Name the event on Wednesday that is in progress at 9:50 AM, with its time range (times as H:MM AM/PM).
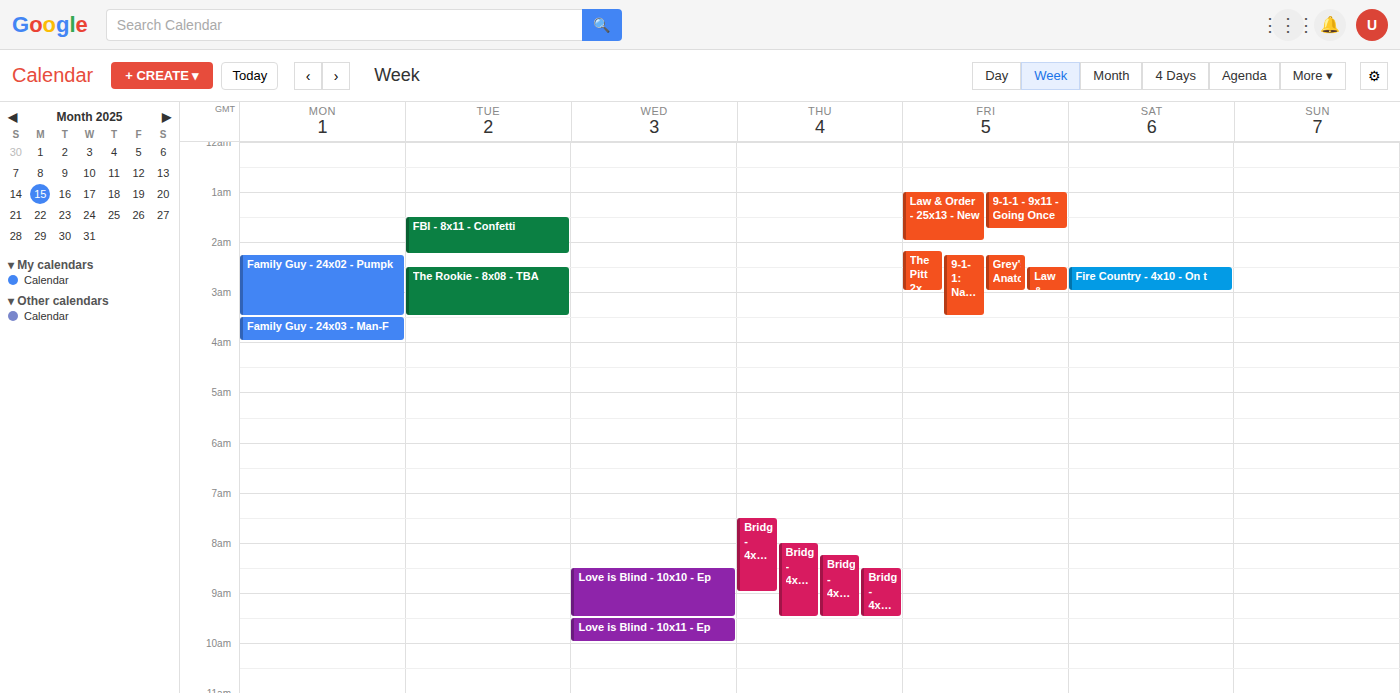
"Love is Blind - 10x11 - Ep", 9:30 AM to 10:00 AM